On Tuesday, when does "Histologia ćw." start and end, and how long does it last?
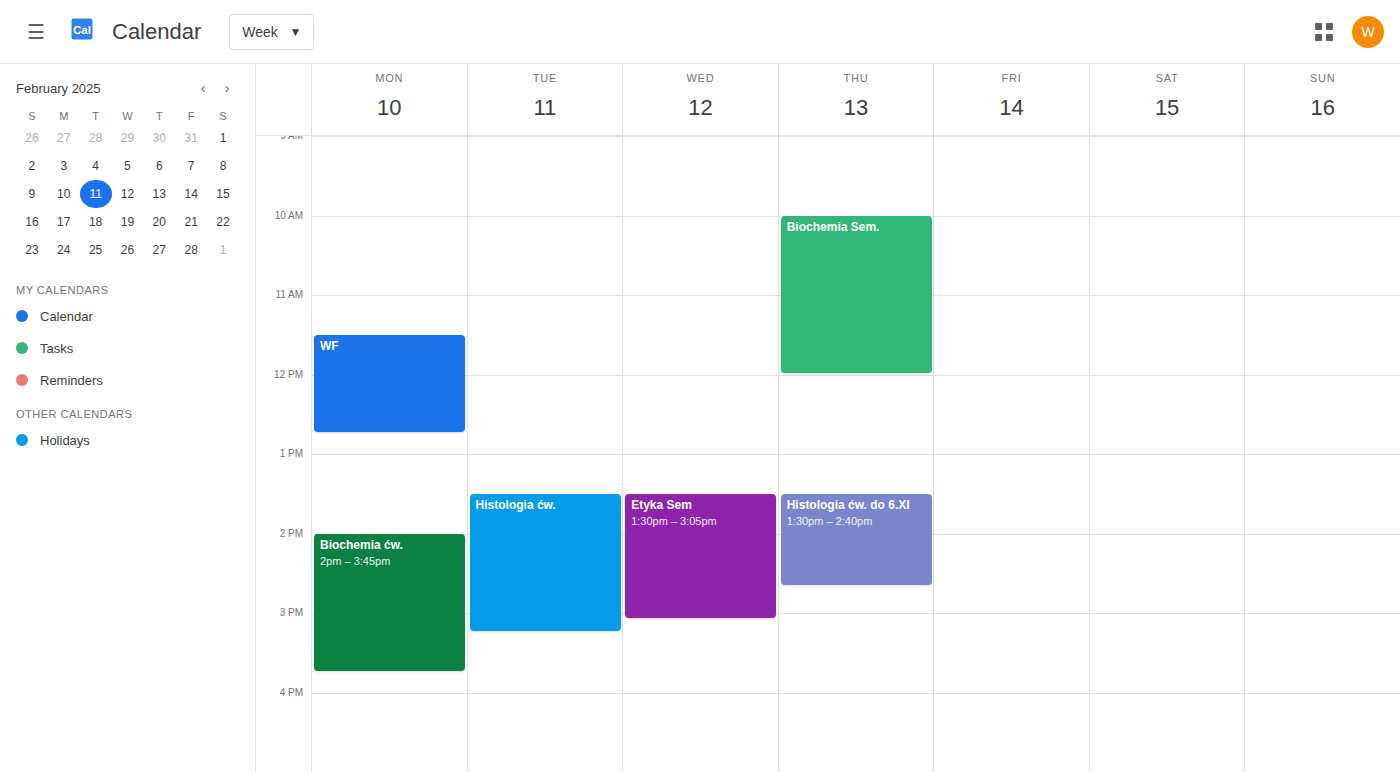
1:30 PM to 3:15 PM, 1 hour 45 minutes